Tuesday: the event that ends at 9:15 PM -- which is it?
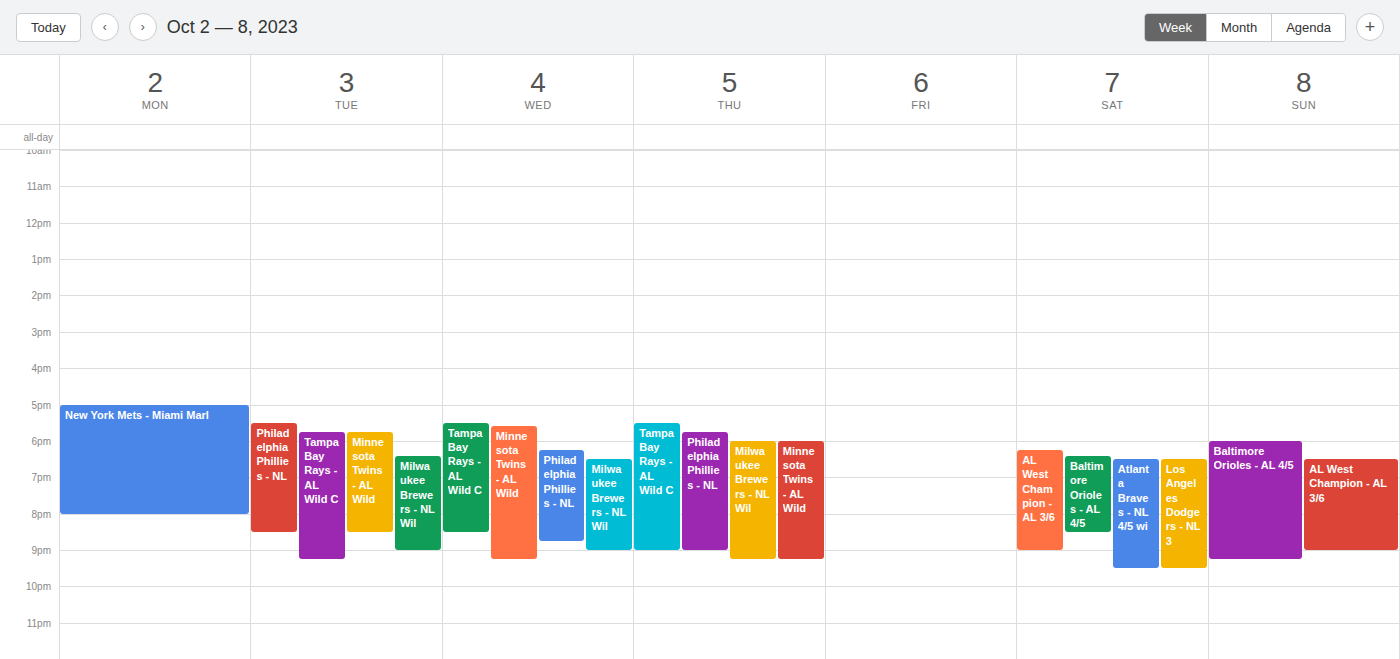
"Tampa Bay Rays - AL Wild C"